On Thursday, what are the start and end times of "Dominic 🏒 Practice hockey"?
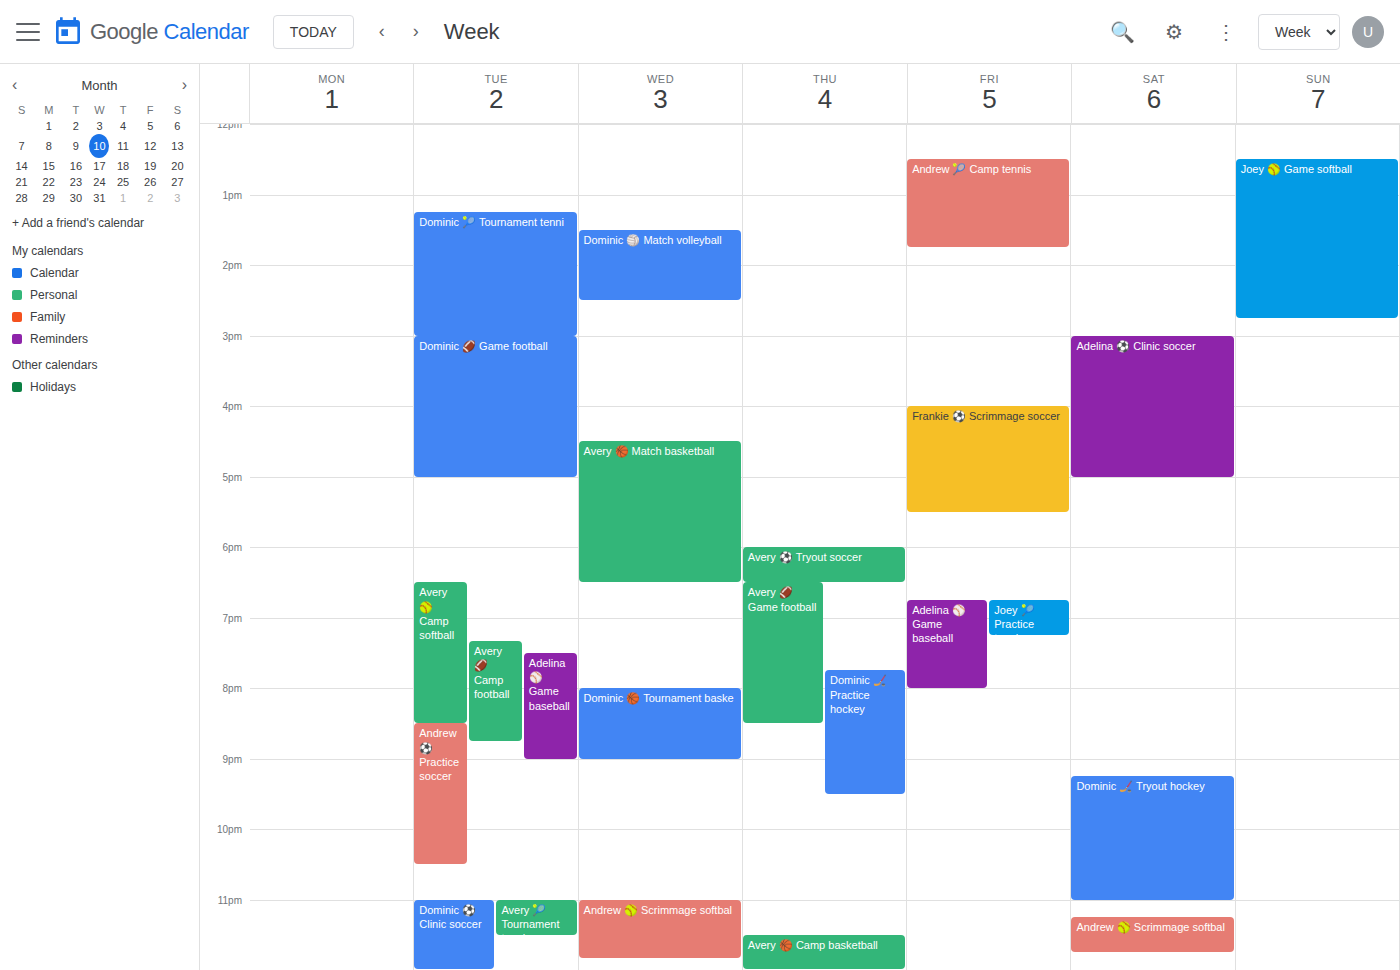
19:45 to 21:30